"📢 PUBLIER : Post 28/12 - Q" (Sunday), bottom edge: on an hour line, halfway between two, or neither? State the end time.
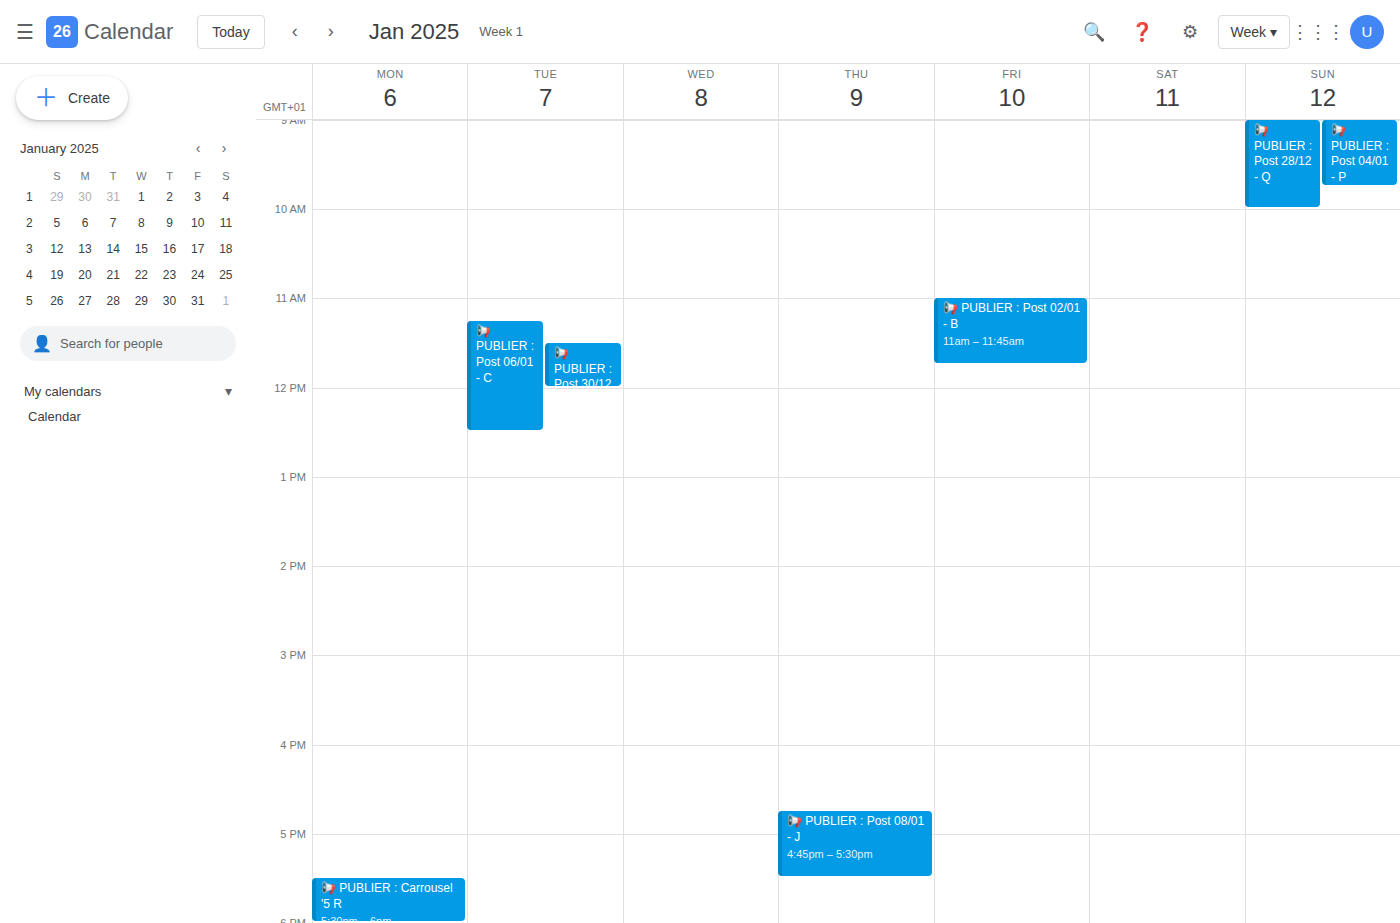
10:00 AM -- exactly on the 10 AM line.